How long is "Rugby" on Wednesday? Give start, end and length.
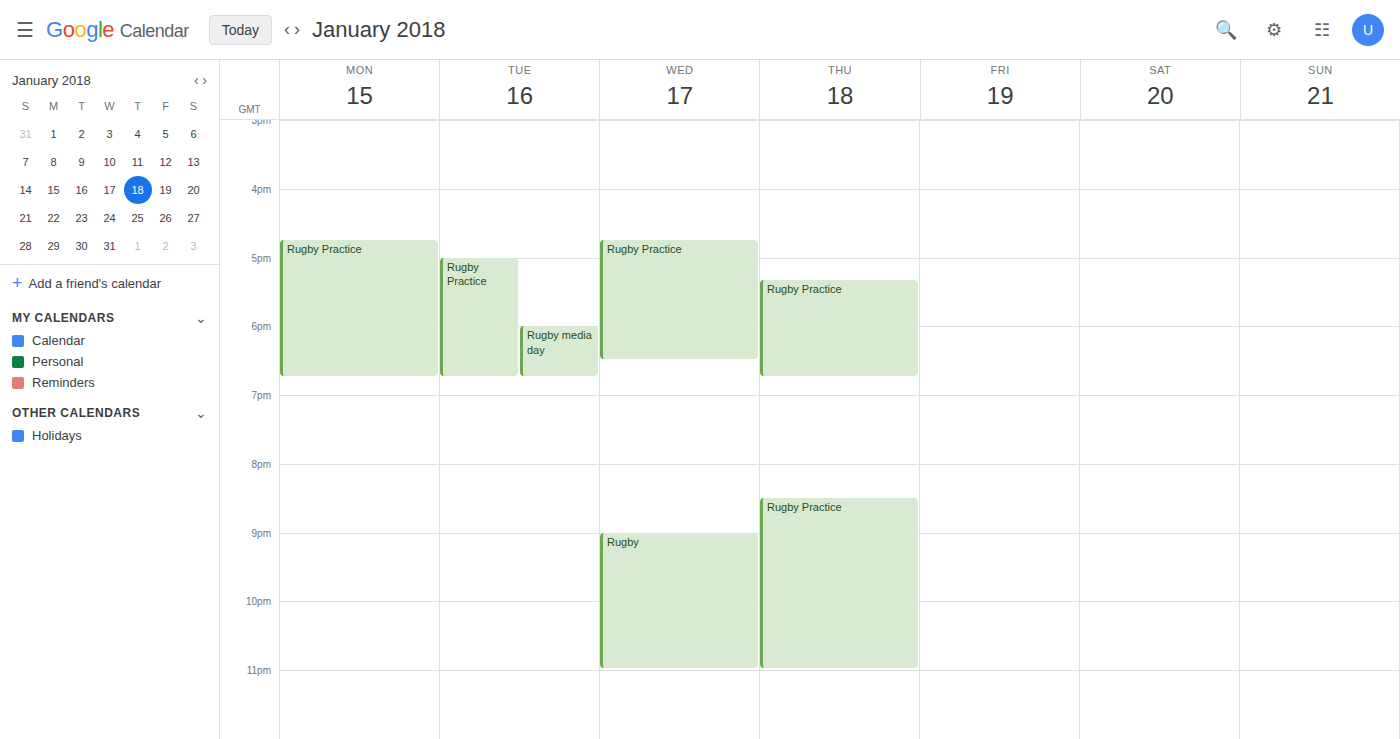
9:00 PM to 11:00 PM, 2 hours